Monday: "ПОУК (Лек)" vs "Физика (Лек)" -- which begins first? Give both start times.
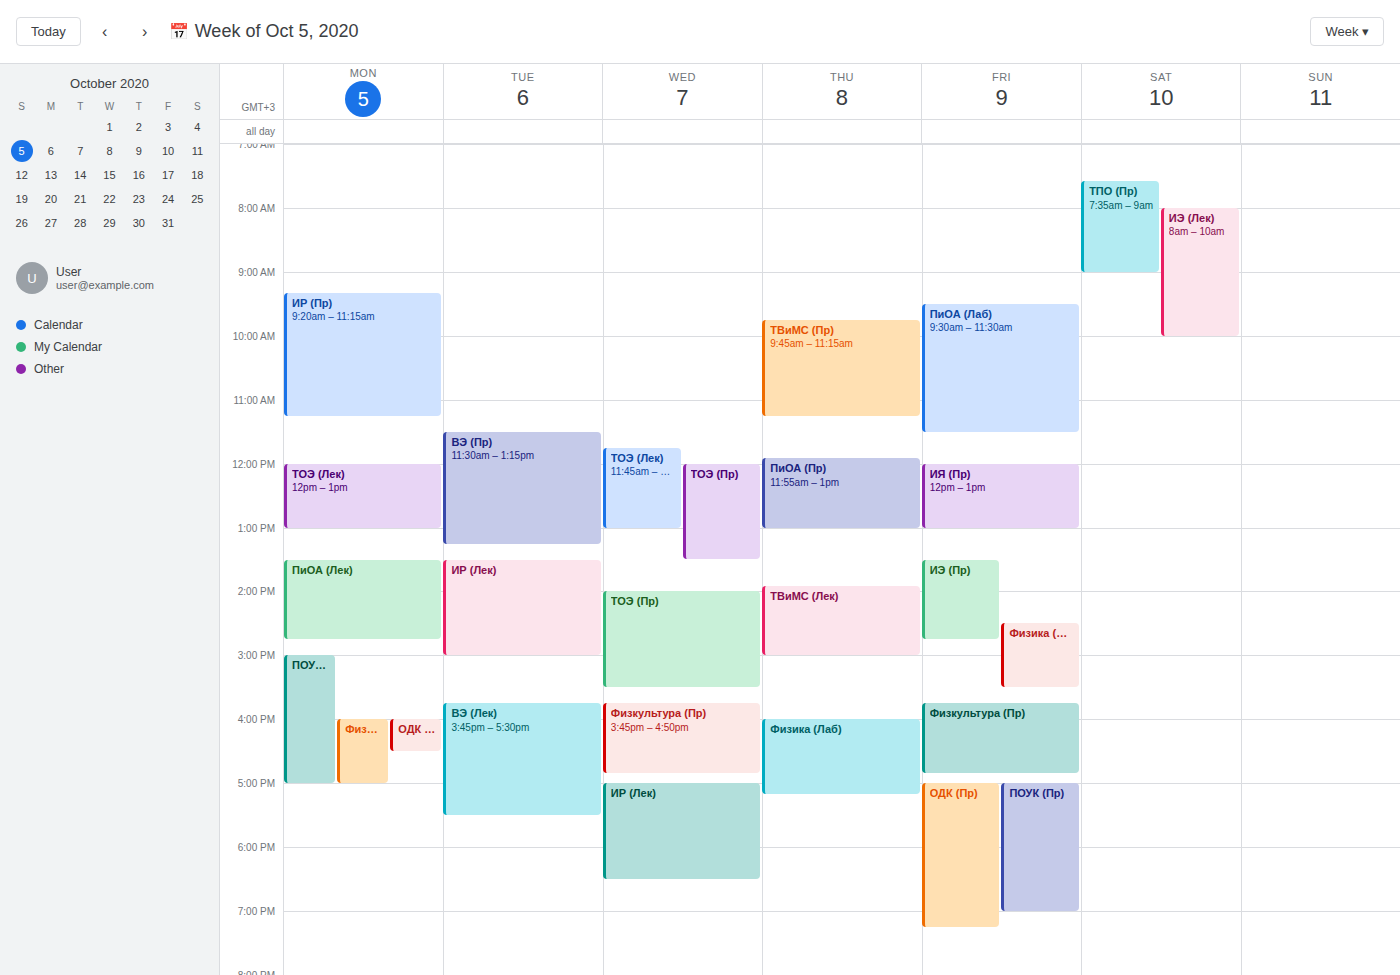
"ПОУК (Лек)" 3:00 PM; "Физика (Лек)" 4:00 PM.